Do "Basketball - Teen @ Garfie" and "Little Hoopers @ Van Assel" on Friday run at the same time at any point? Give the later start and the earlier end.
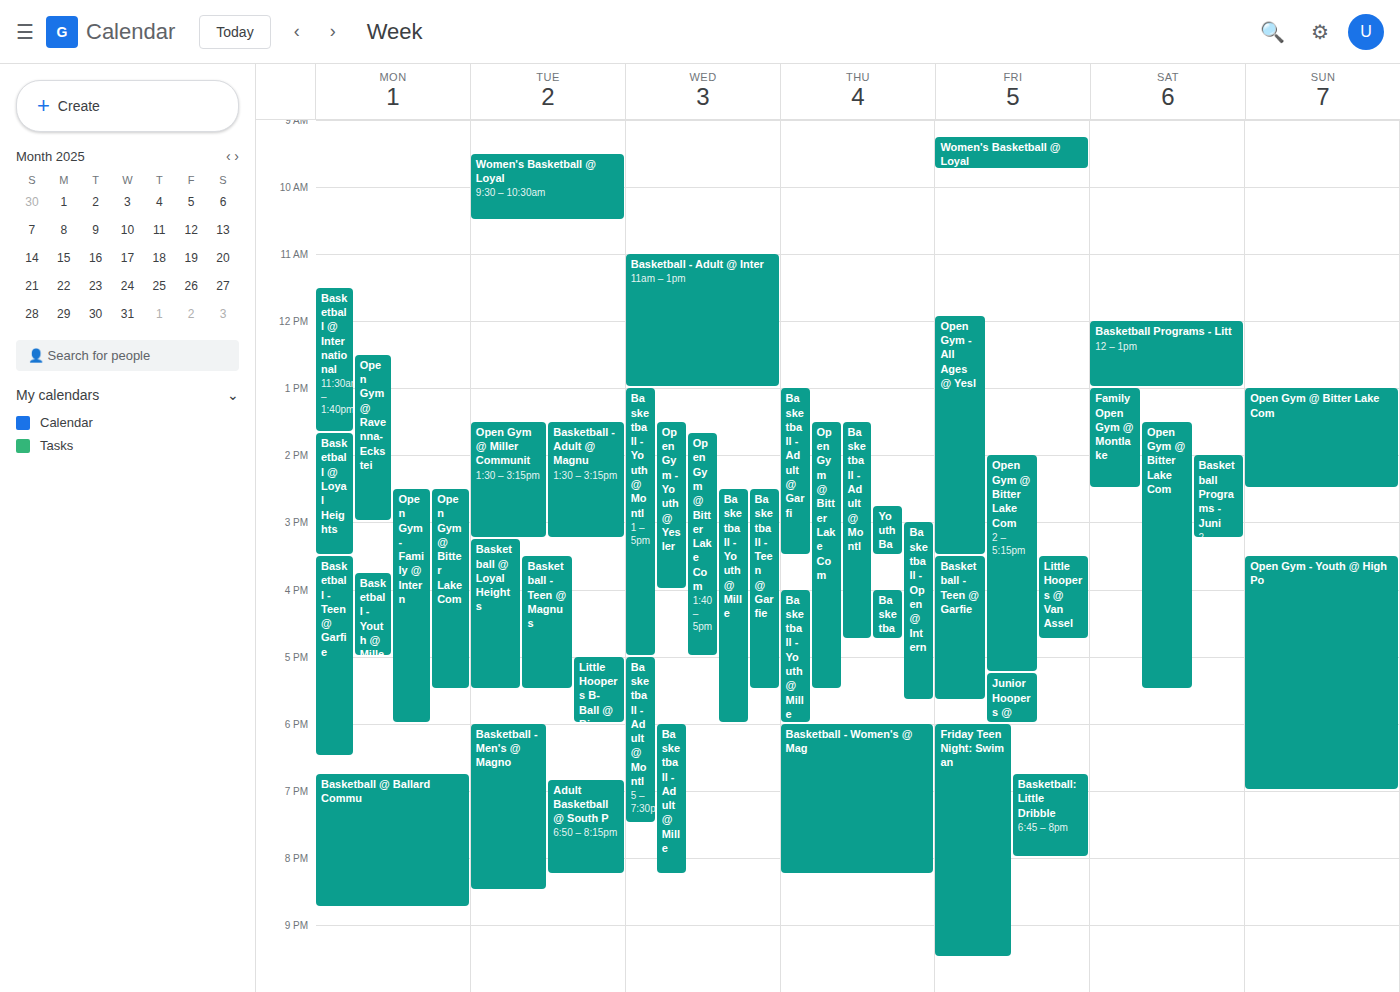
"Basketball - Teen @ Garfie" starts at 3:30 PM, before "Little Hoopers @ Van Assel" ends at 4:45 PM -- they overlap.